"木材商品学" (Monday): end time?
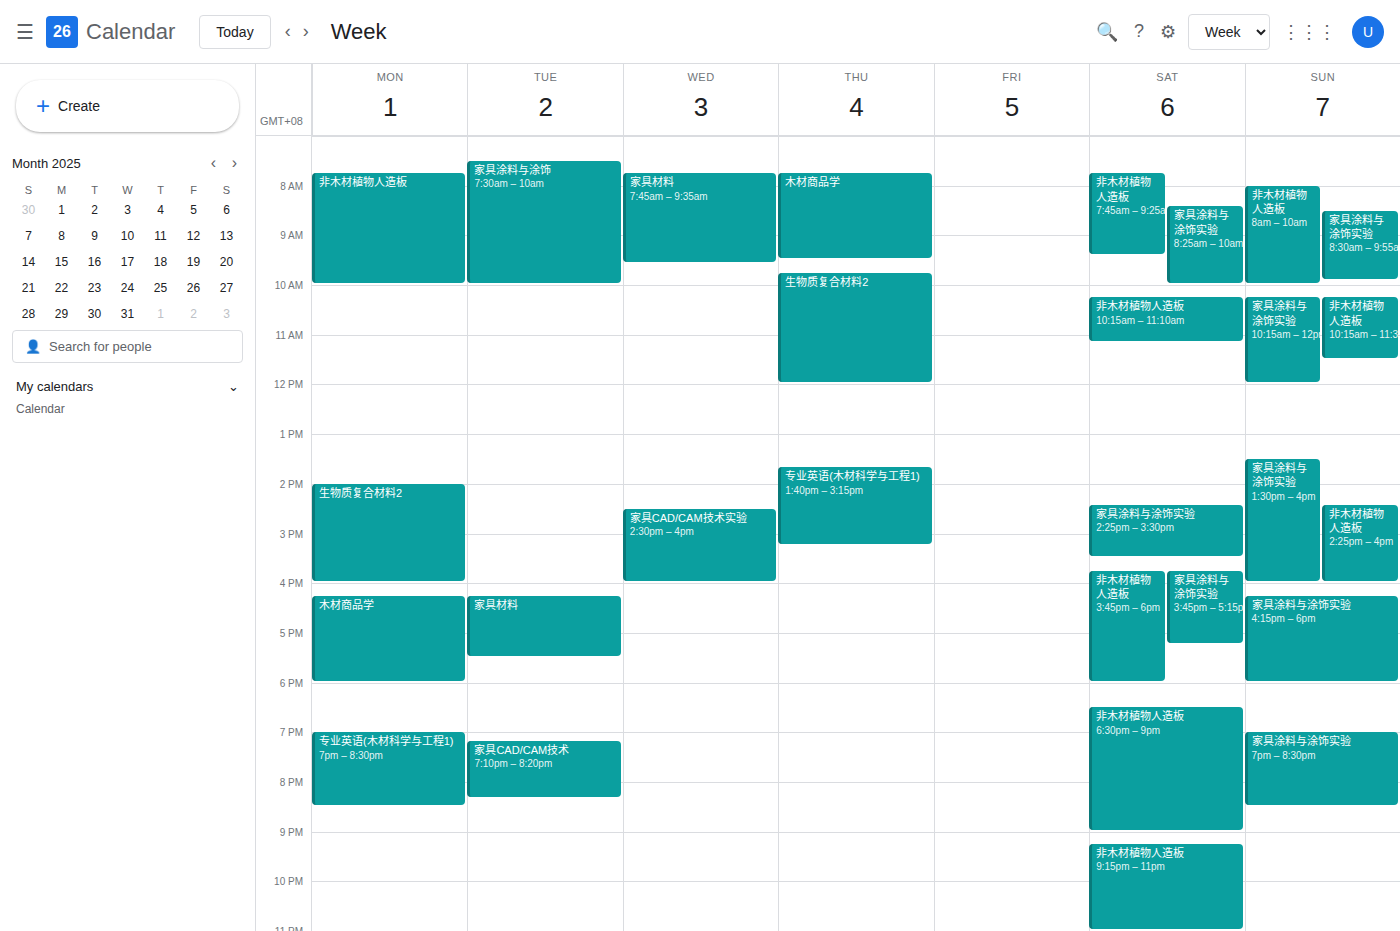
6:00 PM